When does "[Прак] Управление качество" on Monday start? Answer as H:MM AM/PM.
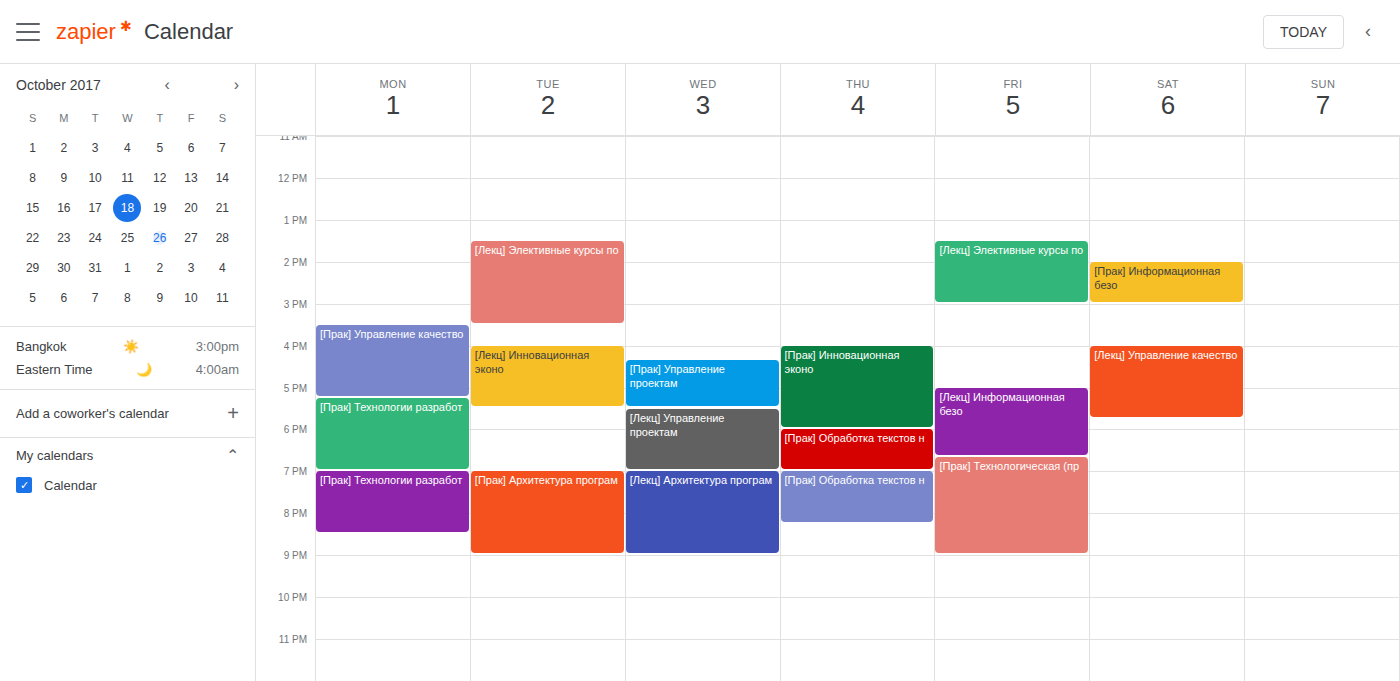
3:30 PM